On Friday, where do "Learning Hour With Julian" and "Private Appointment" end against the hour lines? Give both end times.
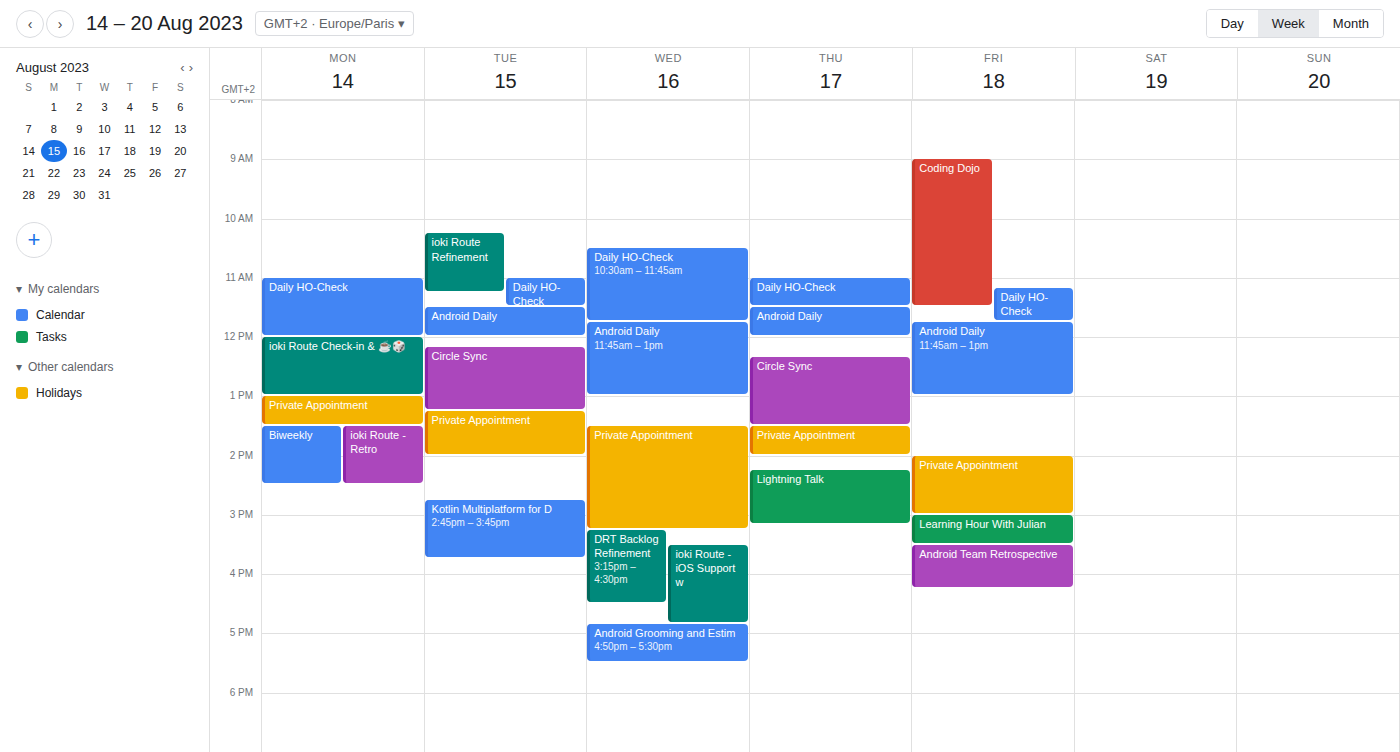
"Learning Hour With Julian": 3:30 PM, halfway between the 3 PM and 4 PM lines. "Private Appointment": 3:00 PM, exactly on the 3 PM line.